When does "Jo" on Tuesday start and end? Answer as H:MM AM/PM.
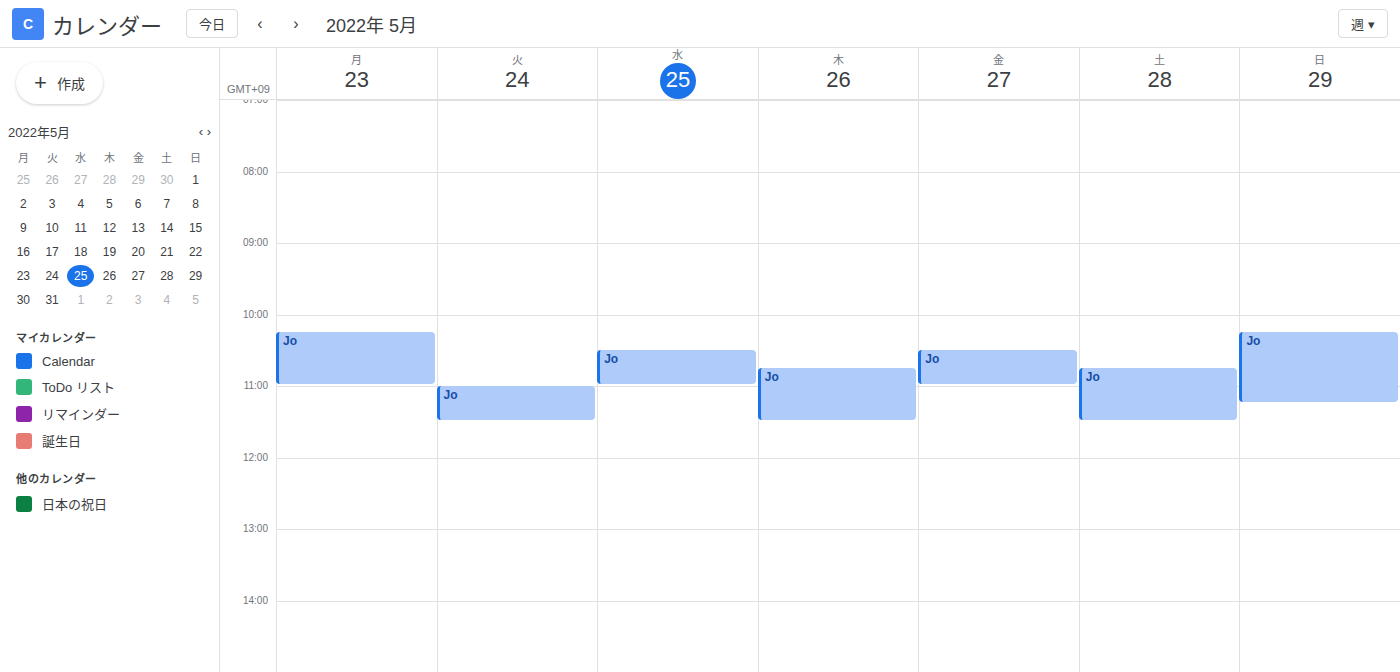
11:00 AM to 11:30 AM